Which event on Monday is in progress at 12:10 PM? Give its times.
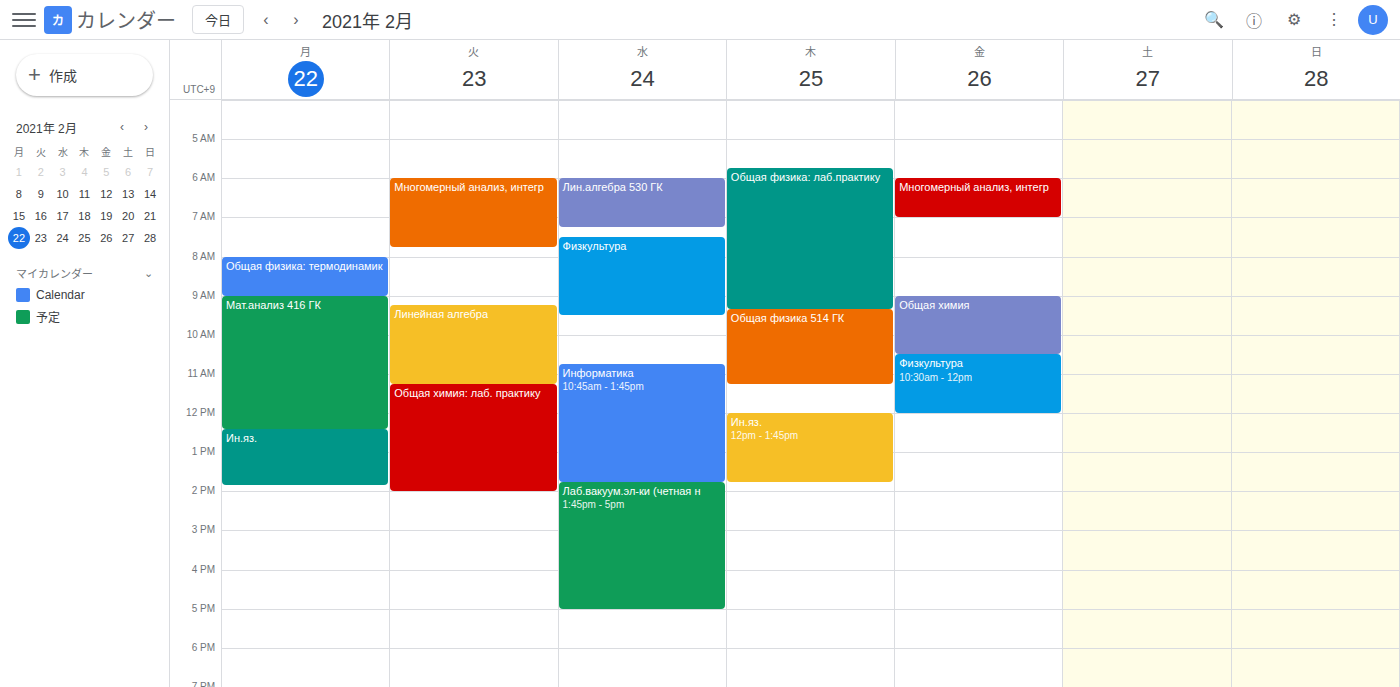
"Мат.анализ 416 ГК", 9:00 AM to 12:25 PM